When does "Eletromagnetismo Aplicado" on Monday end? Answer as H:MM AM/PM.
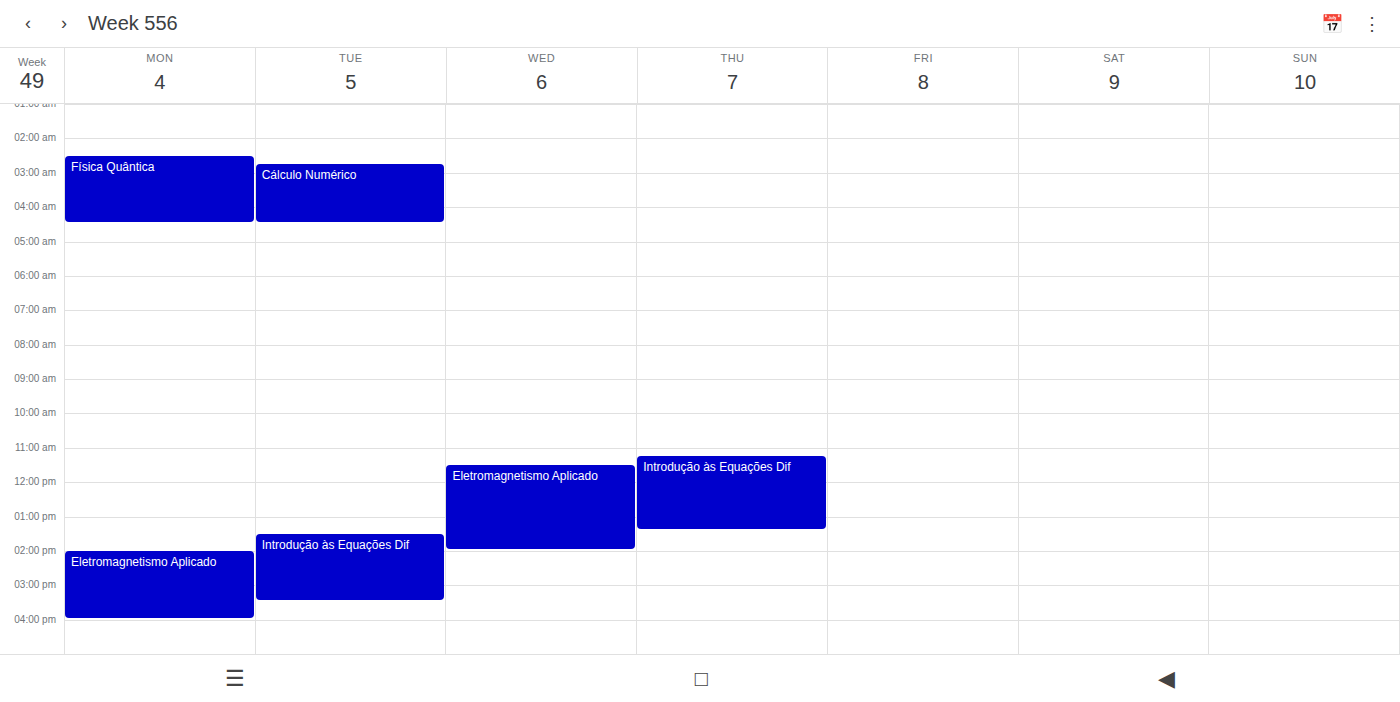
4:00 PM